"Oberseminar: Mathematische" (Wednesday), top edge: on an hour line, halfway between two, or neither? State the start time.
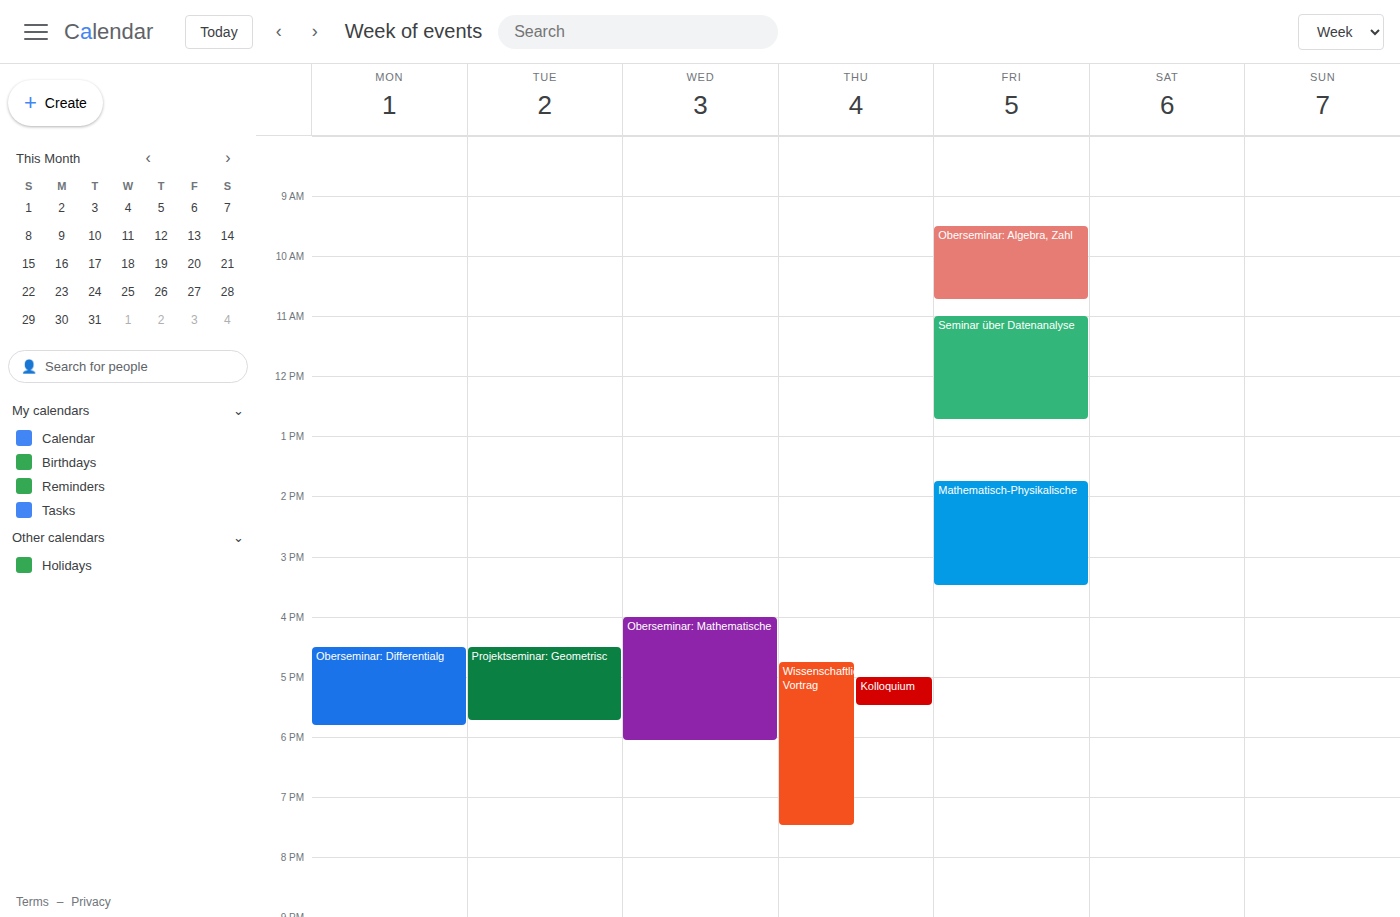
16:00 -- exactly on the 16:00 line.